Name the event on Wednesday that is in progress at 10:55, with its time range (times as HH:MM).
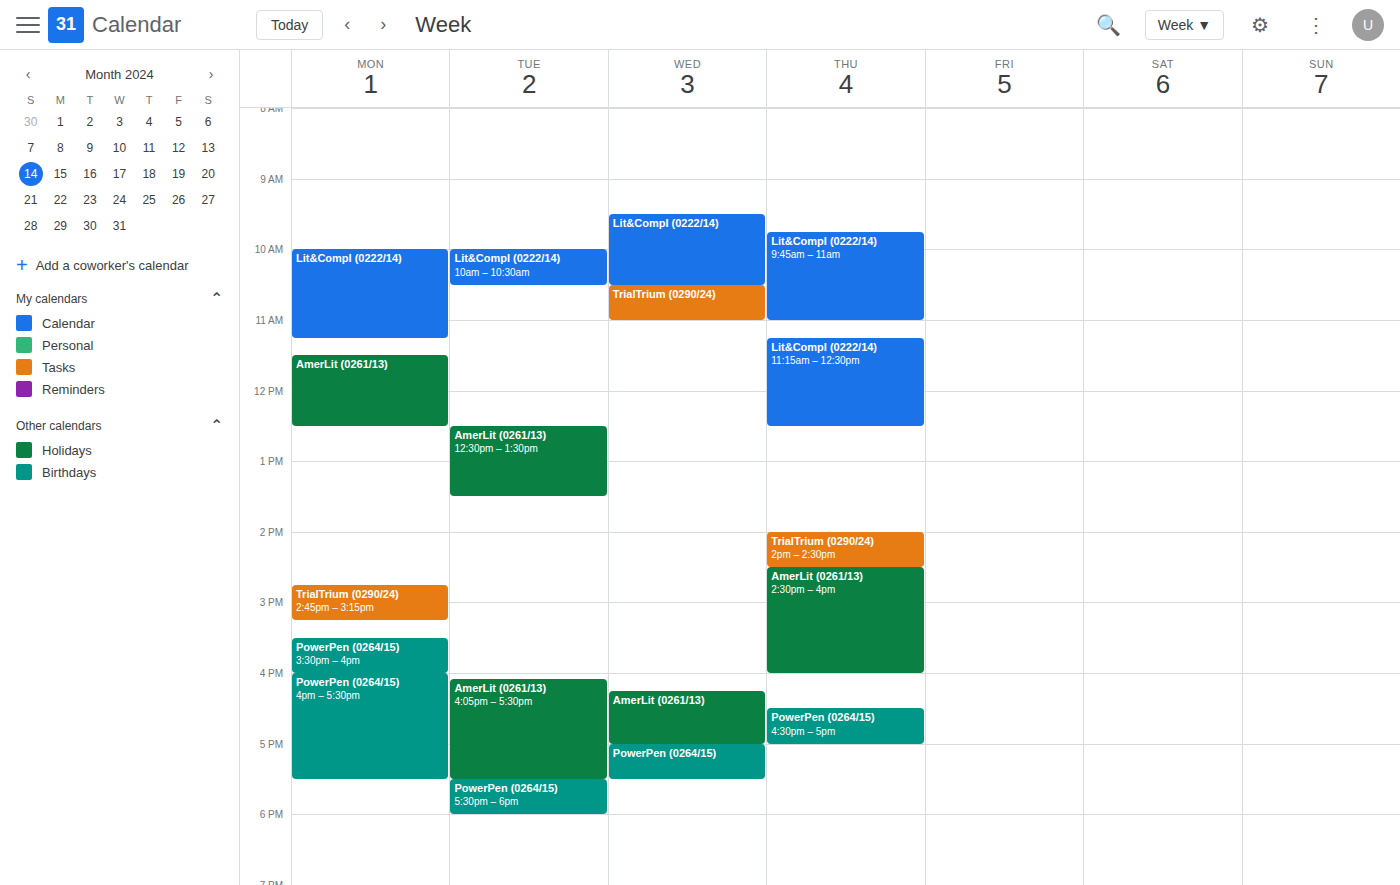
"TrialTrium (0290/24)", 10:30 to 11:00